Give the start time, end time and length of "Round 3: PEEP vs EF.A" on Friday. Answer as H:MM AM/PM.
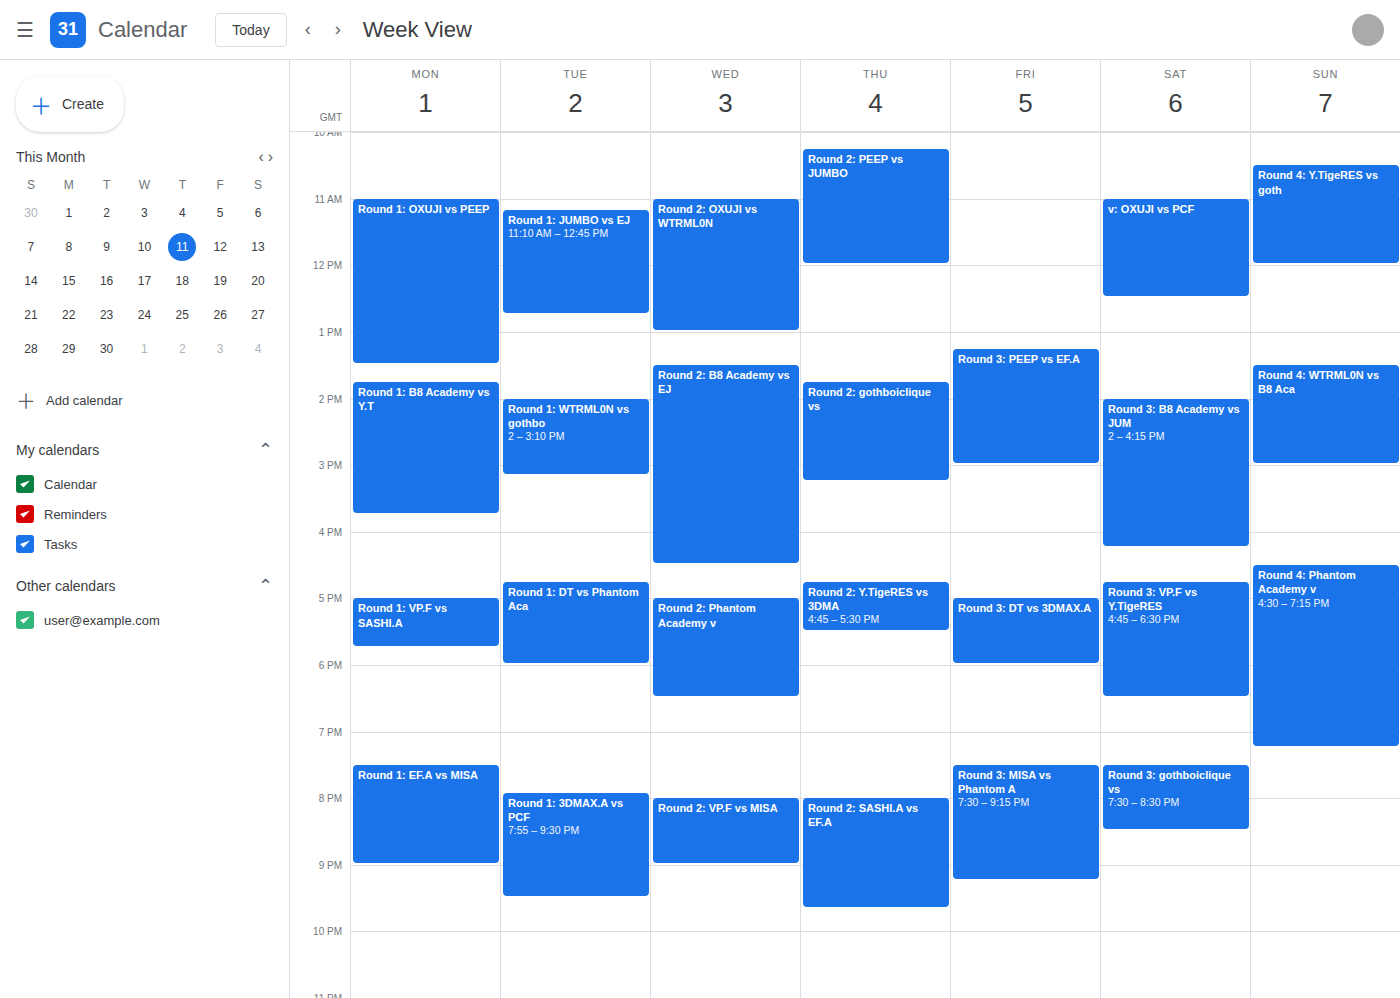
1:15 PM to 3:00 PM, 1 hour 45 minutes